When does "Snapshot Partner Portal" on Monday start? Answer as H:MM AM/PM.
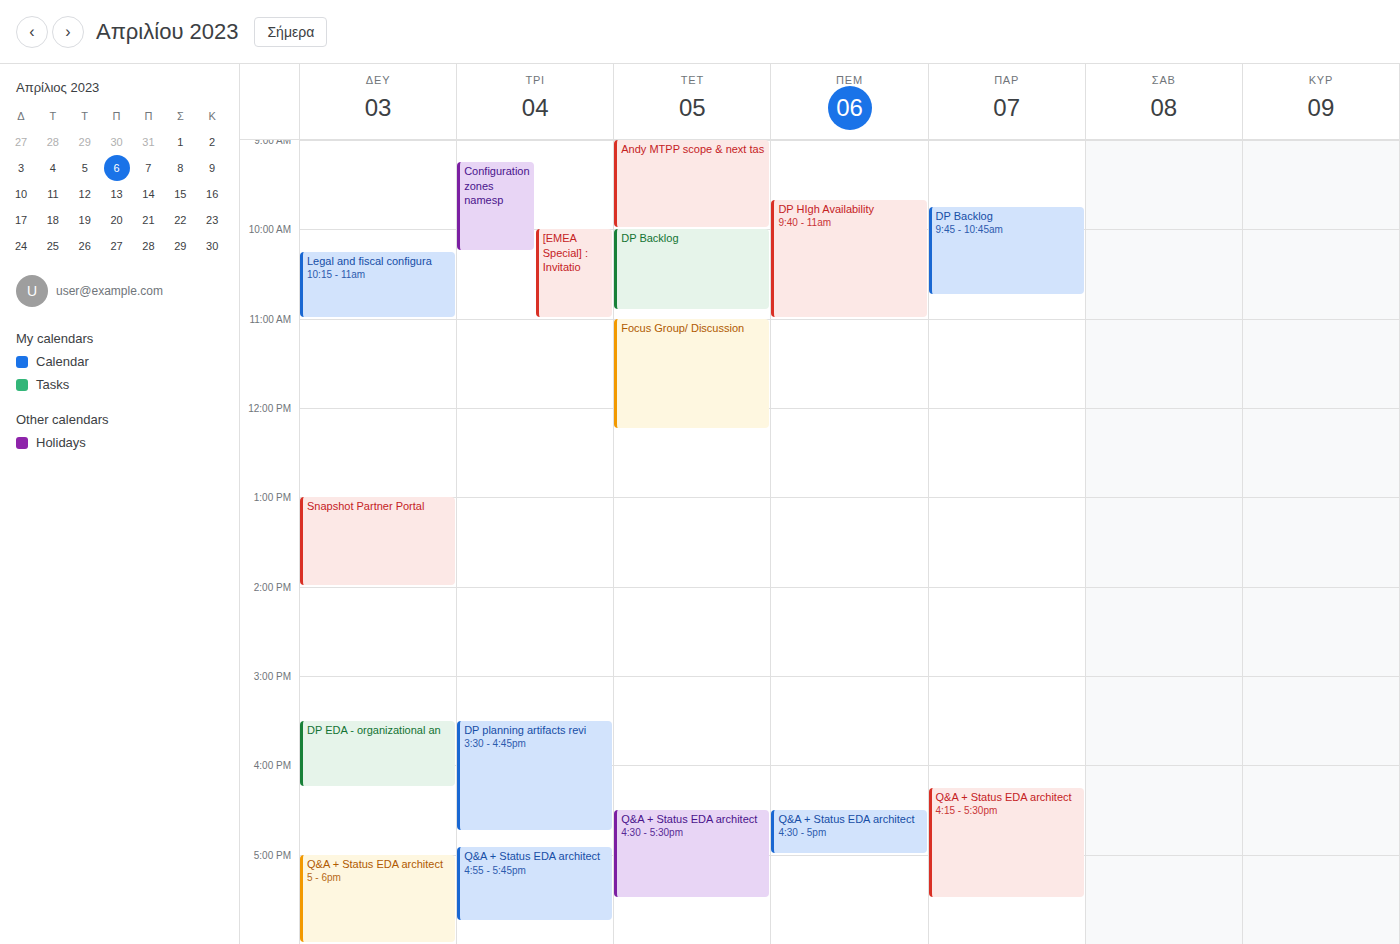
1:00 PM